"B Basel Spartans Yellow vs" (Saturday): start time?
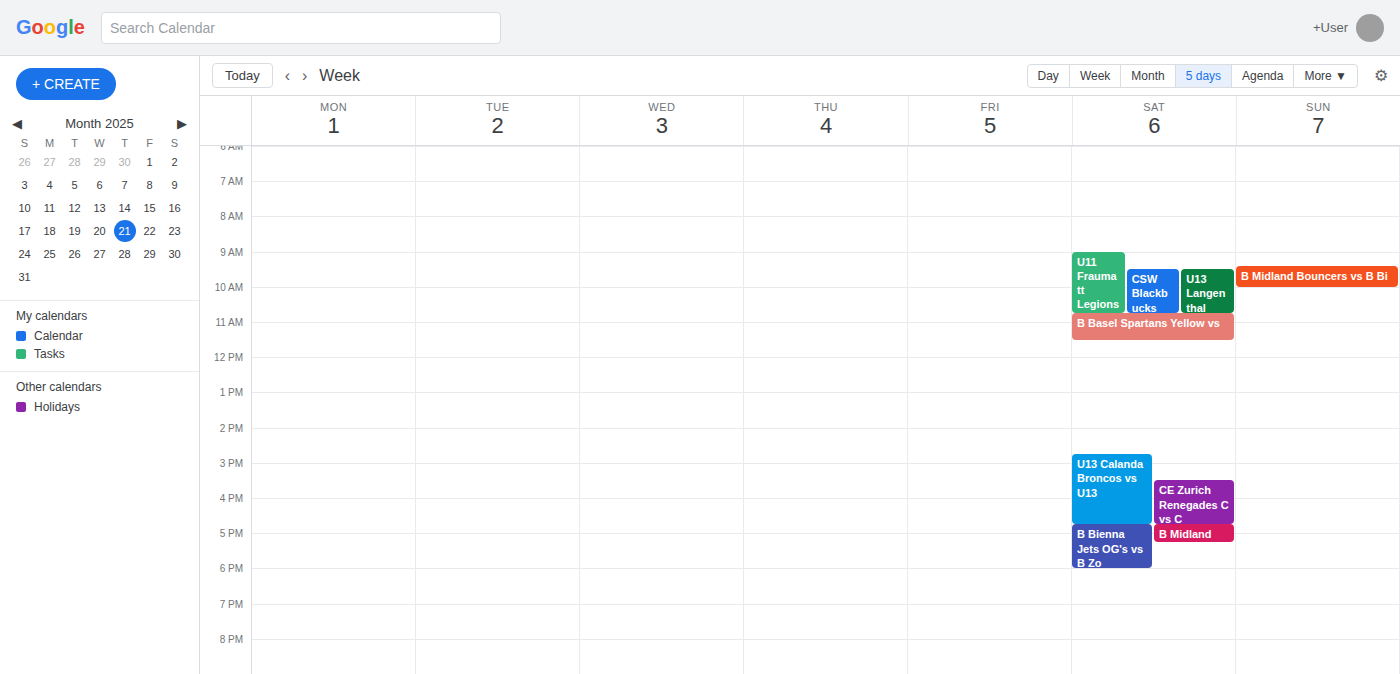
10:45 AM